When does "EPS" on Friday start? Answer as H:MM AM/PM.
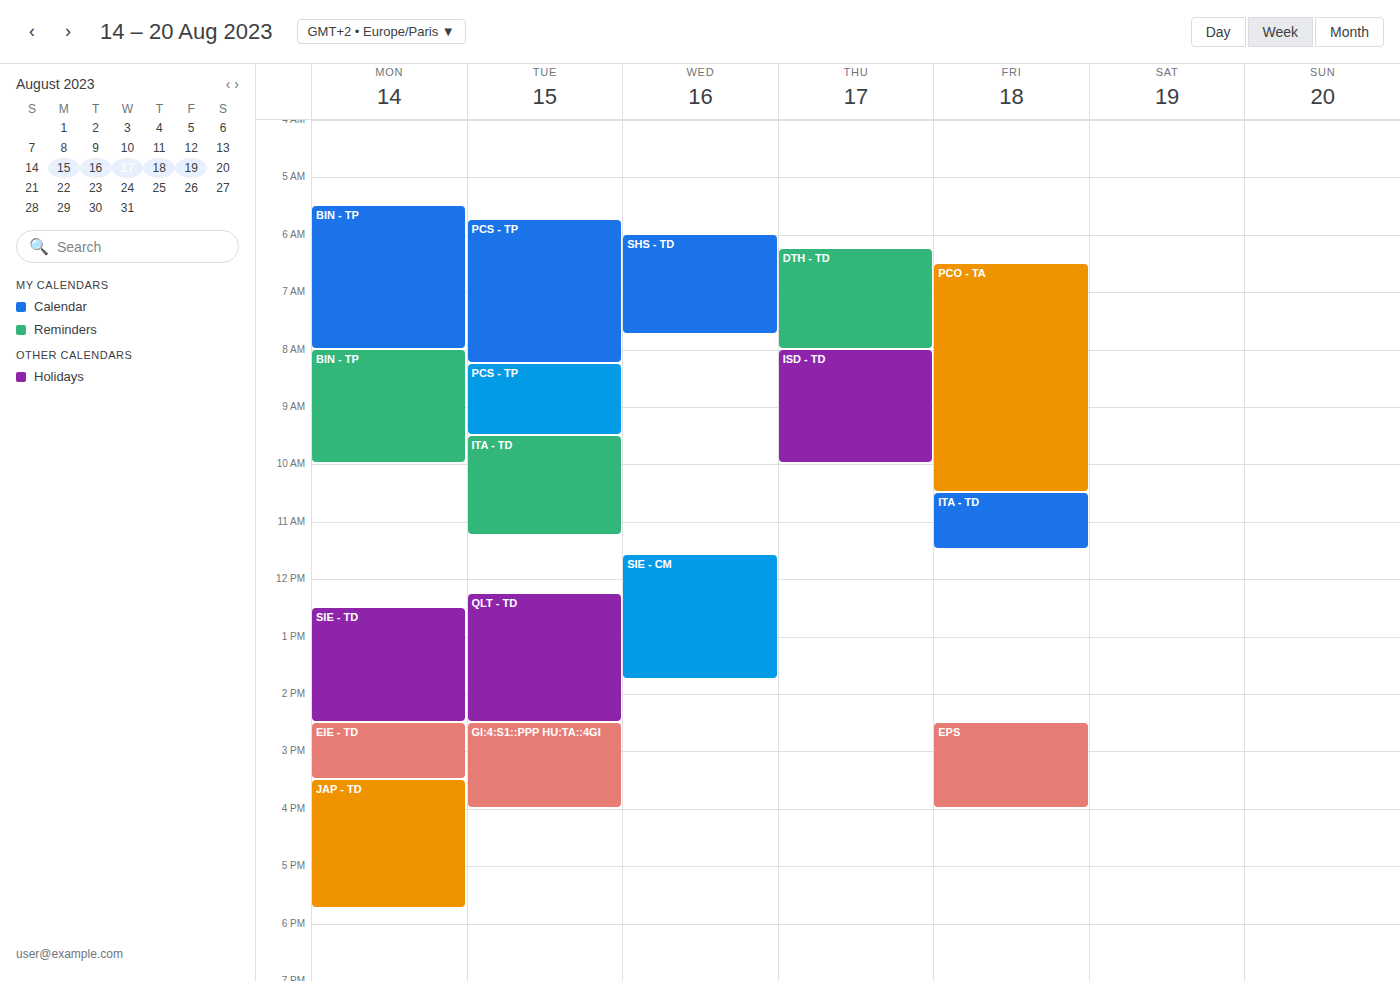
2:30 PM